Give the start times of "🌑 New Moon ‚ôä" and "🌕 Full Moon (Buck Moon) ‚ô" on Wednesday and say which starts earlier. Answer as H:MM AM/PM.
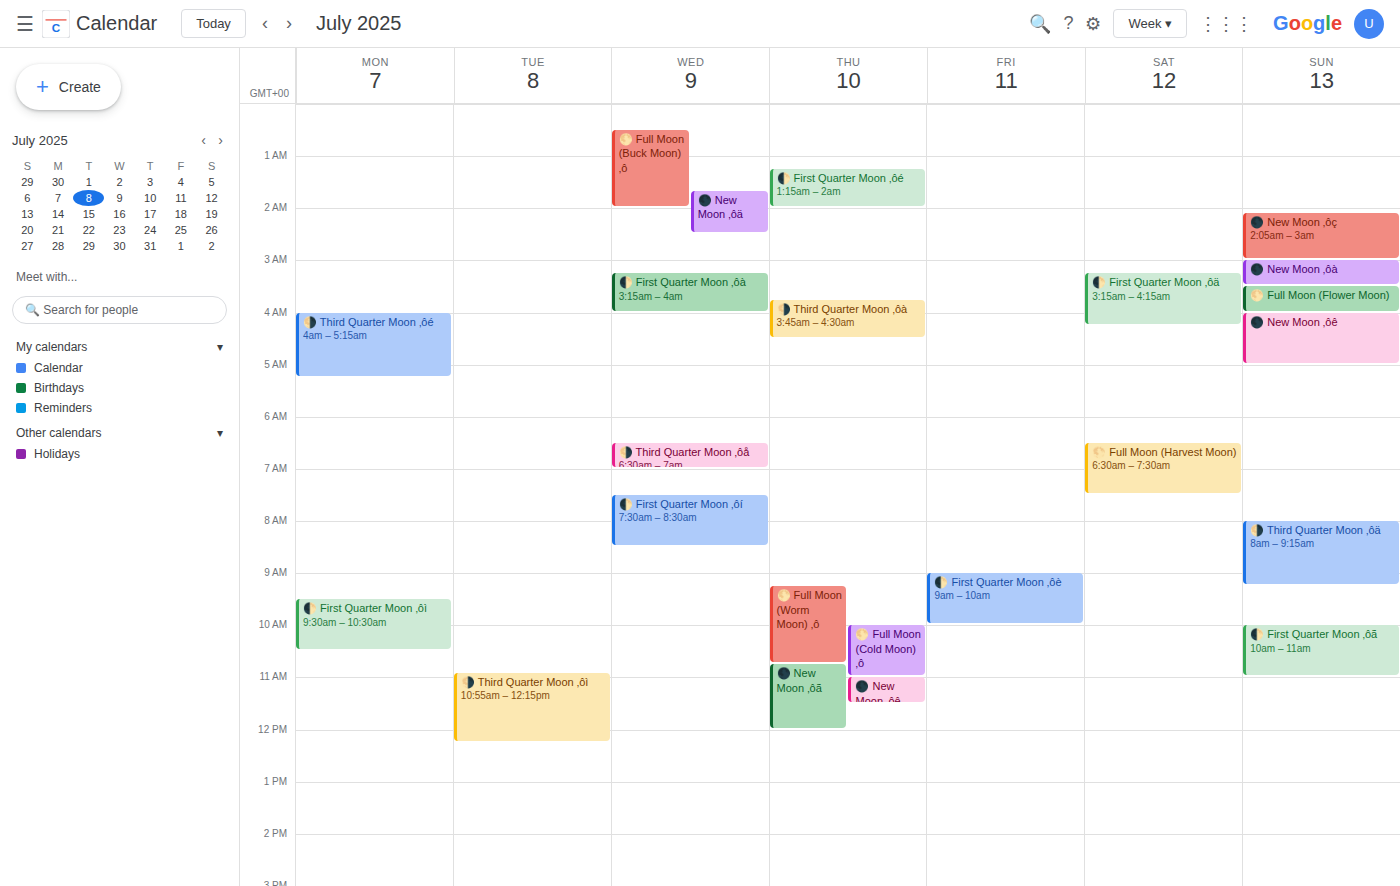
"🌕 Full Moon (Buck Moon) ‚ô" 12:30 AM; "🌑 New Moon ‚ôä" 1:40 AM.